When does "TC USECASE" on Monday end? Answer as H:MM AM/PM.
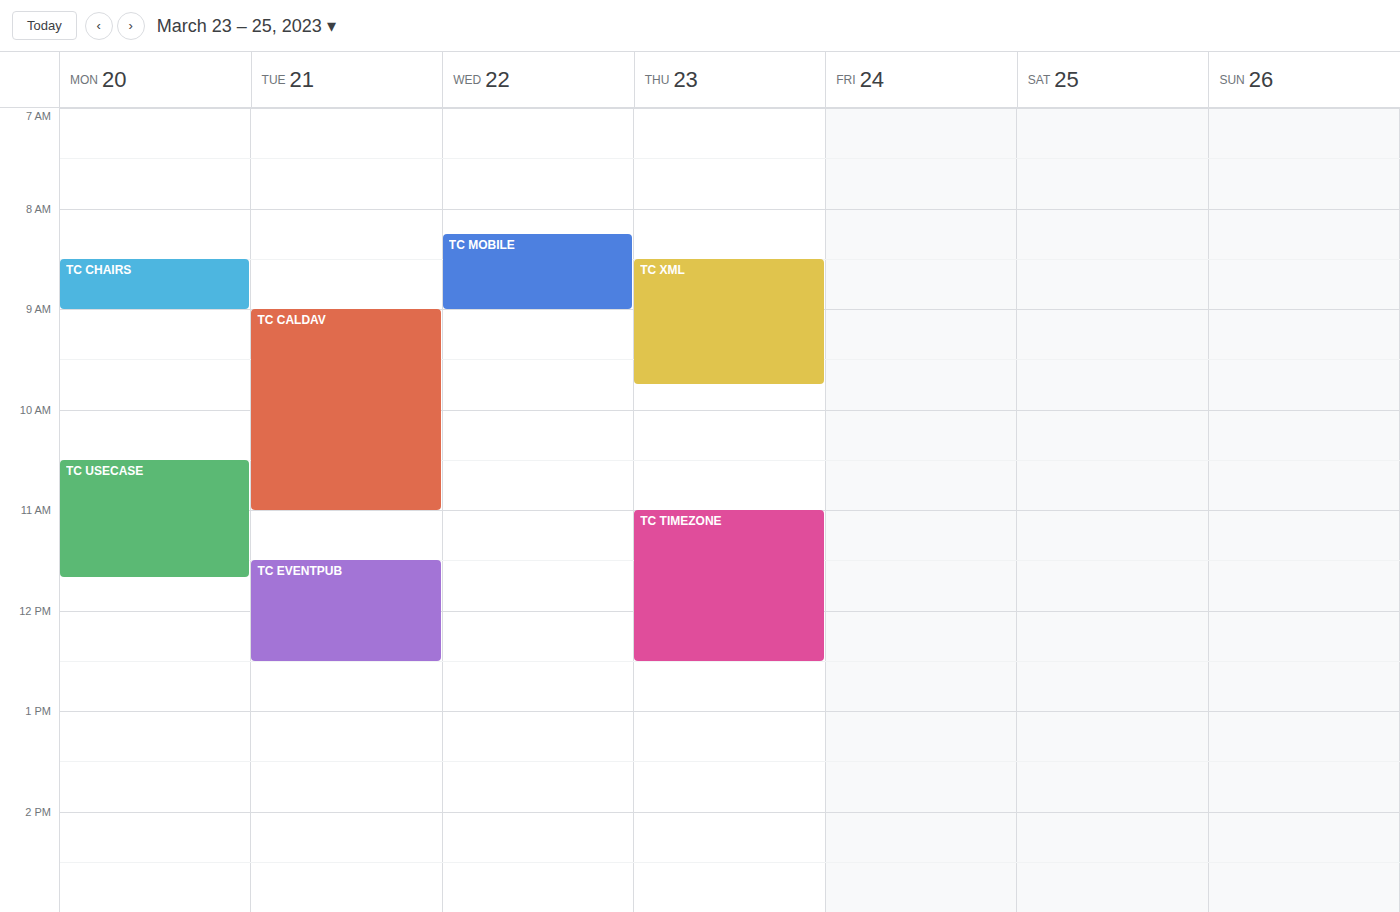
11:40 AM